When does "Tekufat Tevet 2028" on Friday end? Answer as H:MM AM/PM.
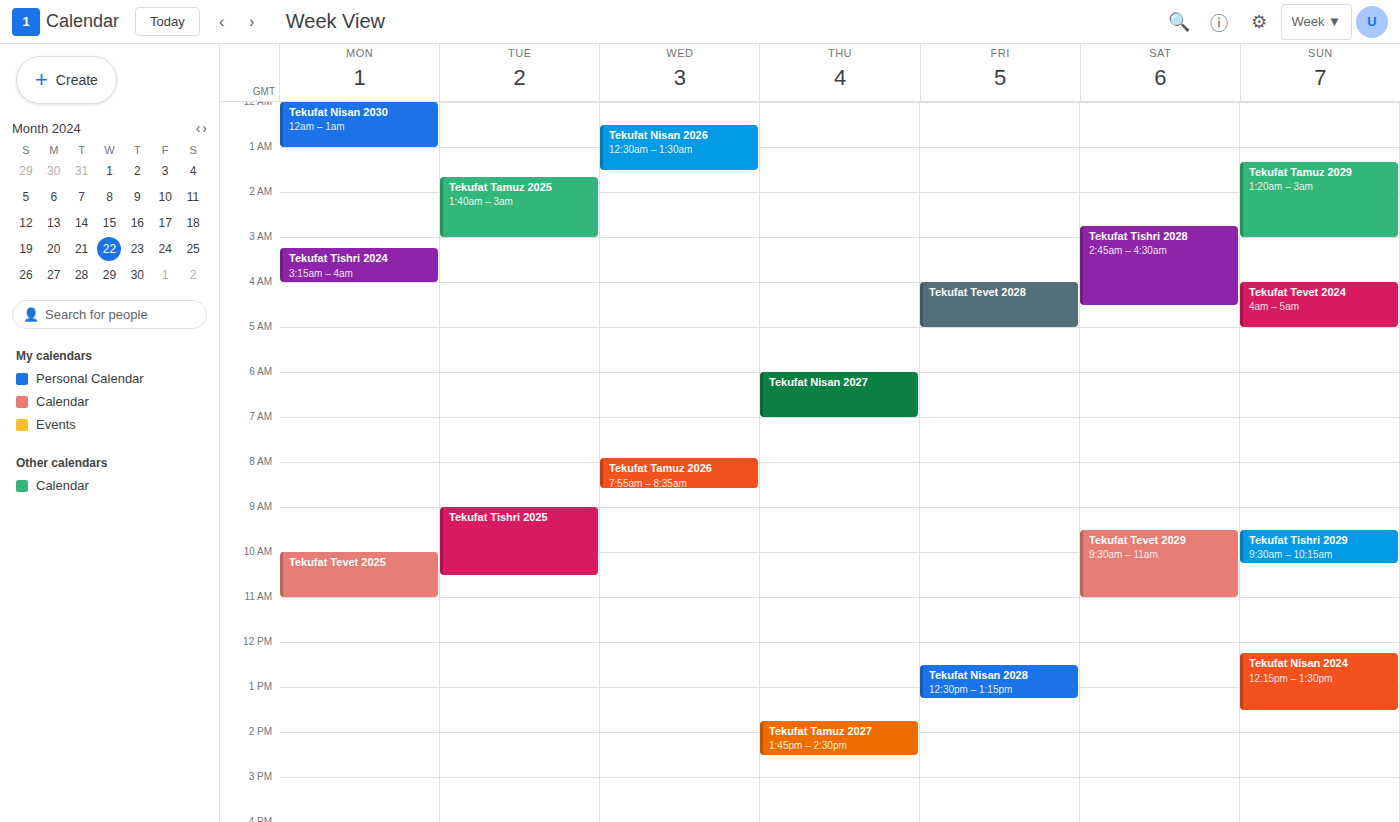
5:00 AM